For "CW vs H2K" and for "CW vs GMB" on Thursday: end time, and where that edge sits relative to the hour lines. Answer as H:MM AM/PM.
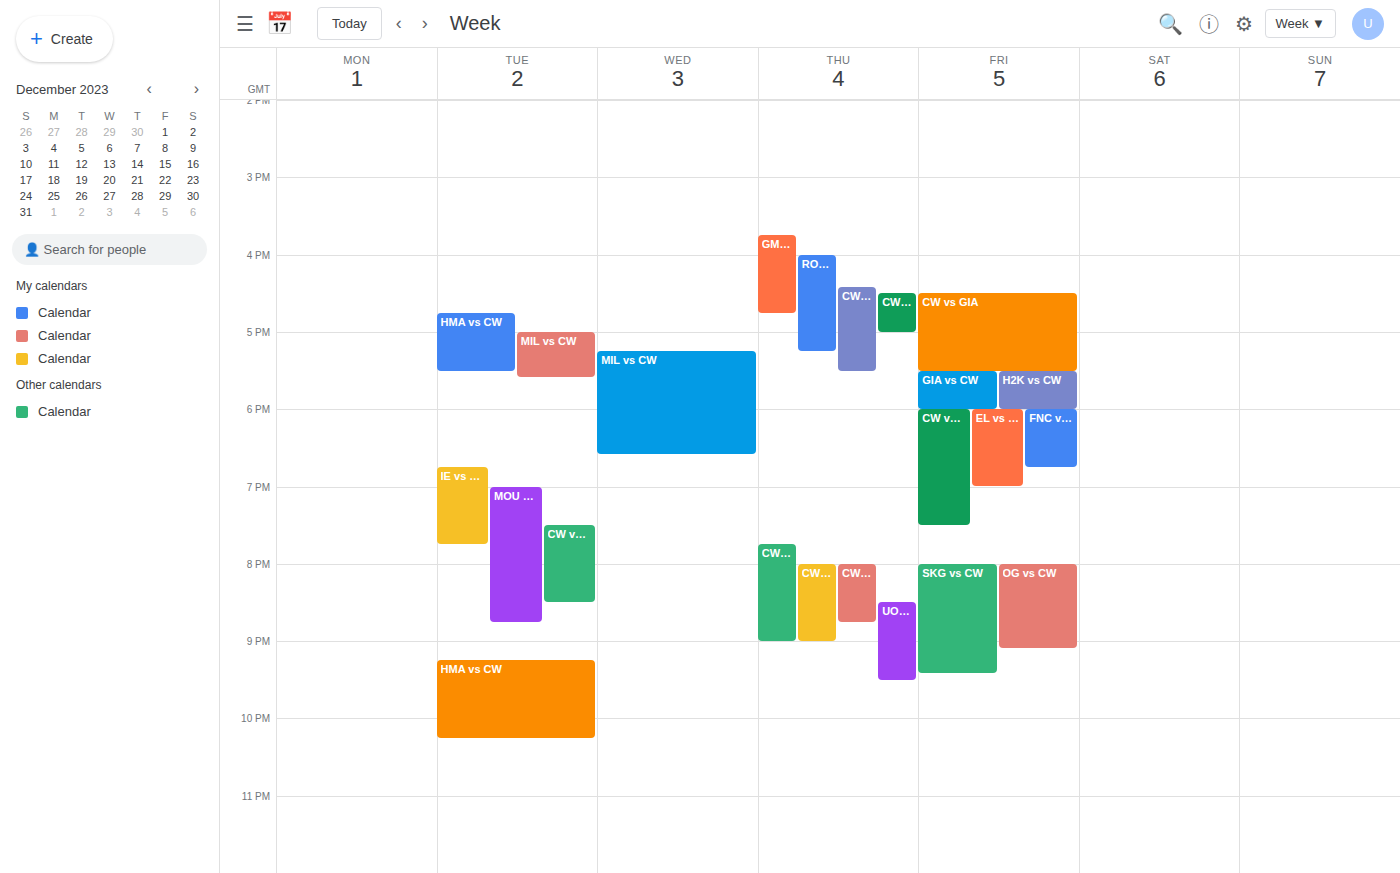
"CW vs H2K": 9:00 PM, exactly on the 9 PM line. "CW vs GMB": 8:45 PM, neither: three quarters of the way from the 8 PM line to the 9 PM line.